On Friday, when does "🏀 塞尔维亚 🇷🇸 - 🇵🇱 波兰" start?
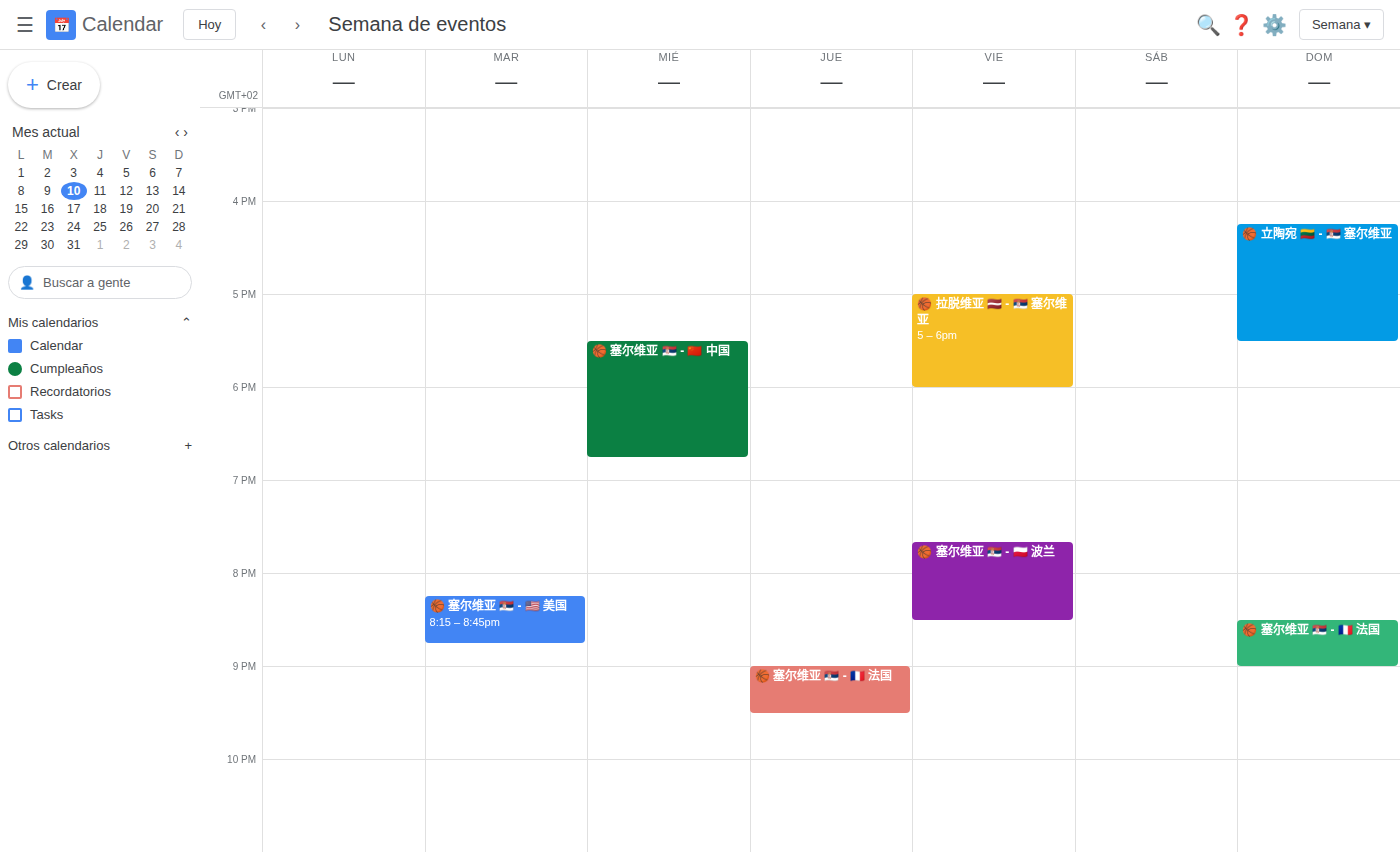
7:40 PM